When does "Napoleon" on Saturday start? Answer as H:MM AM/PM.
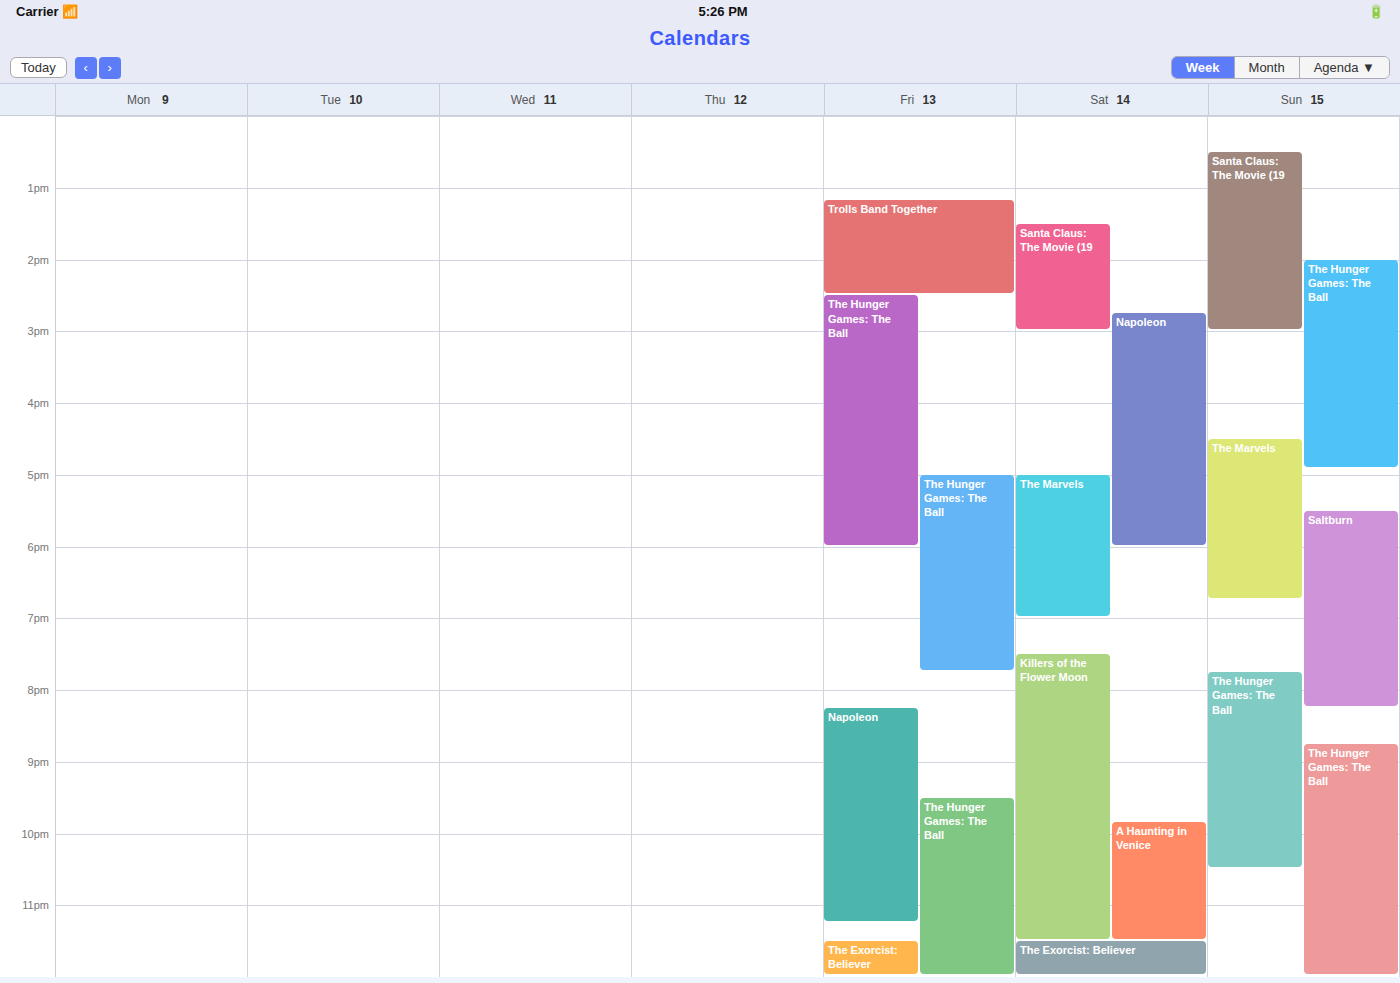
2:45 PM